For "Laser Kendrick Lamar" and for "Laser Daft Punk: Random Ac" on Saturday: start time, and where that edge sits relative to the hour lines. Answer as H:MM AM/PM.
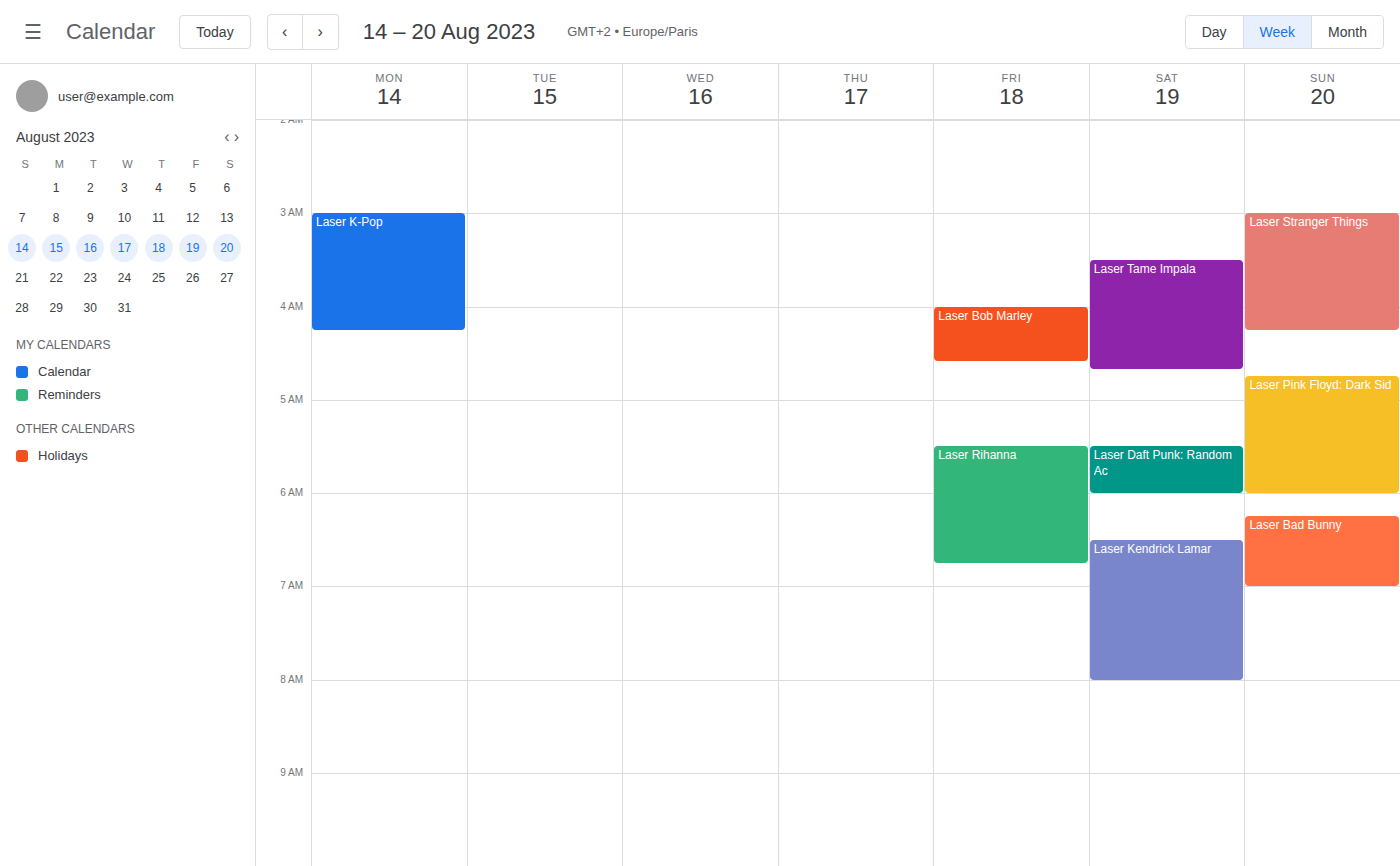
"Laser Kendrick Lamar": 6:30 AM, halfway between the 6 AM and 7 AM lines. "Laser Daft Punk: Random Ac": 5:30 AM, halfway between the 5 AM and 6 AM lines.